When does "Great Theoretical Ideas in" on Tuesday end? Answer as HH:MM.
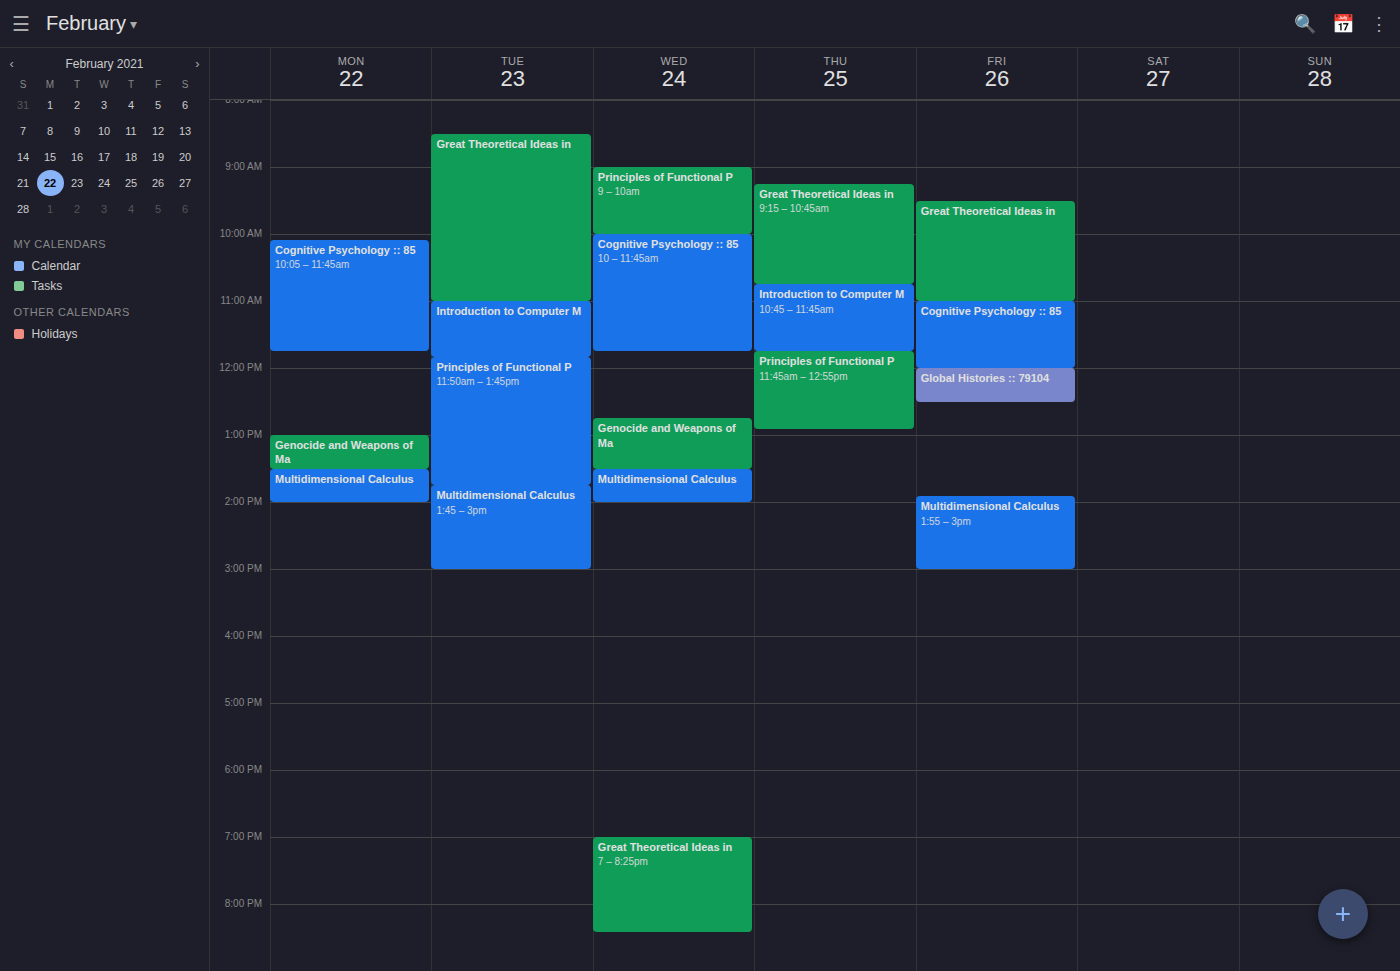
11:00